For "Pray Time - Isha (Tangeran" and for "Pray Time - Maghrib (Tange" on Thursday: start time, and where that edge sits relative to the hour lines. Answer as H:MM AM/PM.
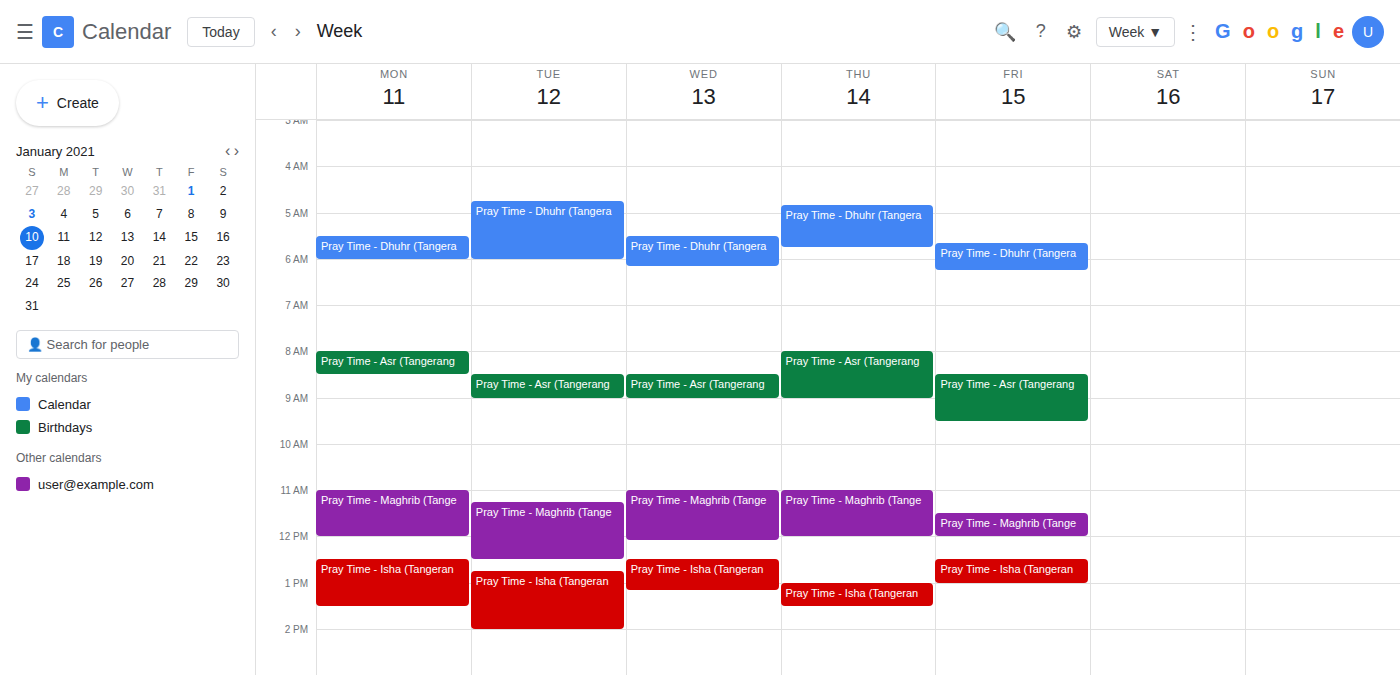
"Pray Time - Isha (Tangeran": 1:00 PM, exactly on the 1 PM line. "Pray Time - Maghrib (Tange": 11:00 AM, exactly on the 11 AM line.